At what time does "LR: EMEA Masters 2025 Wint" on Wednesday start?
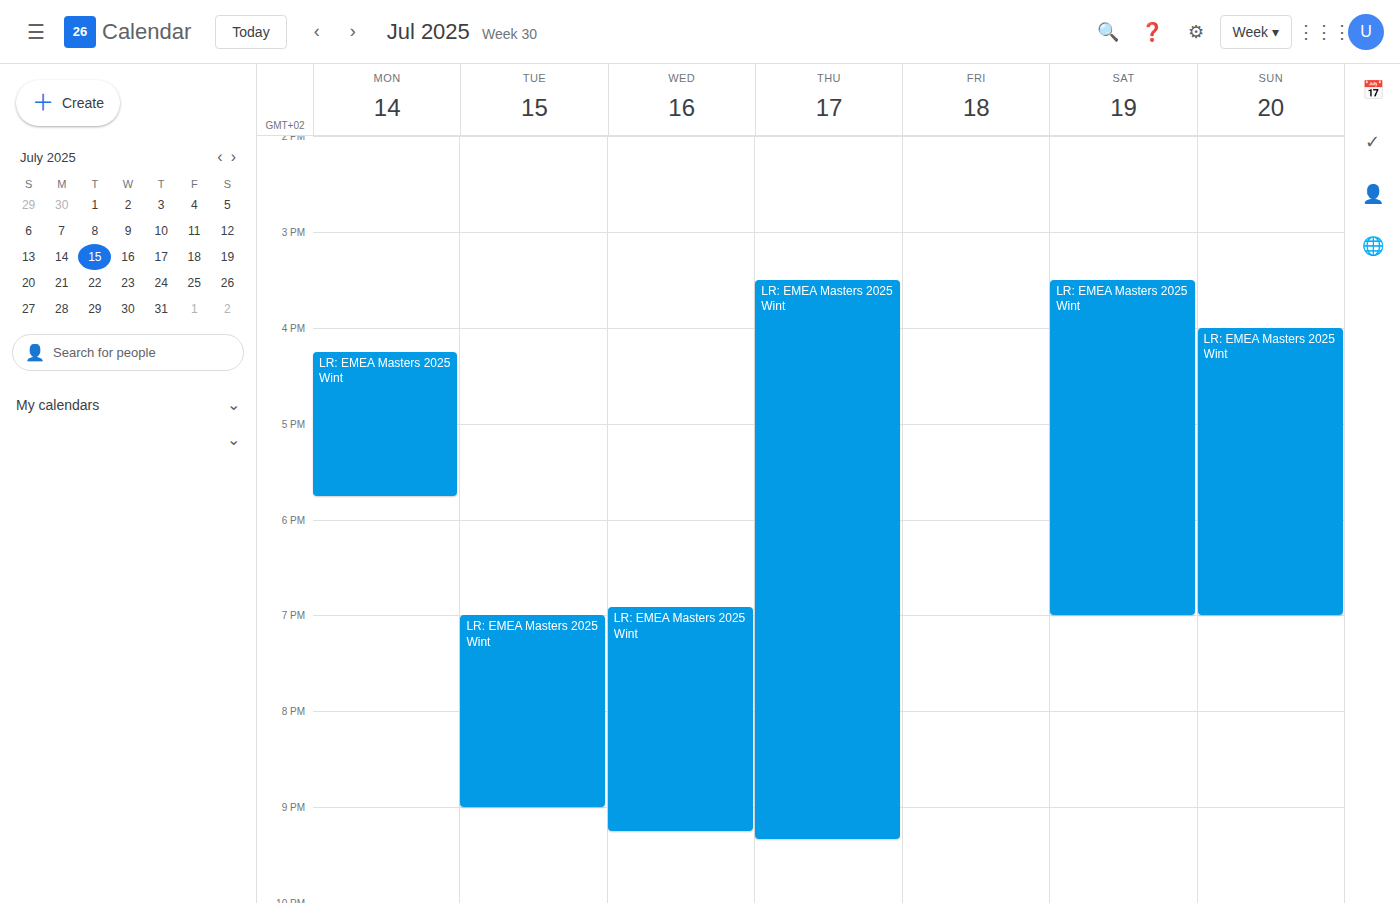
6:55 PM